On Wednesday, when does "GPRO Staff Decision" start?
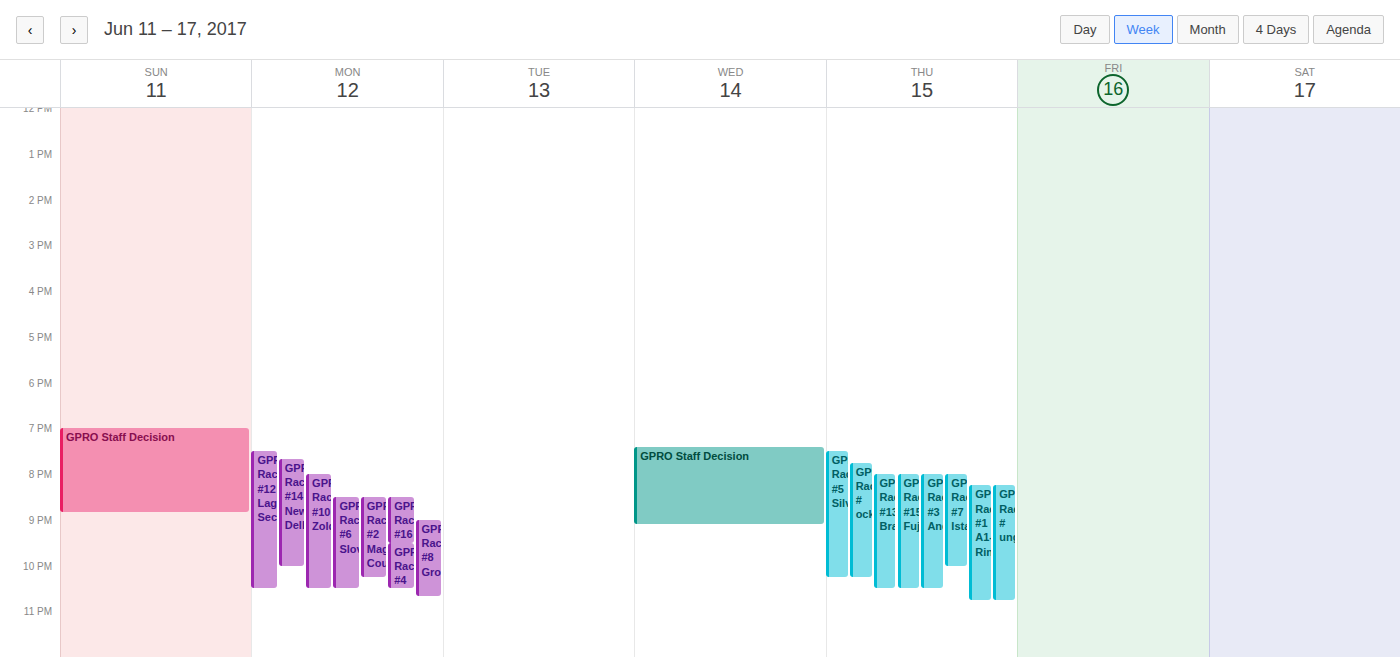
7:25 PM